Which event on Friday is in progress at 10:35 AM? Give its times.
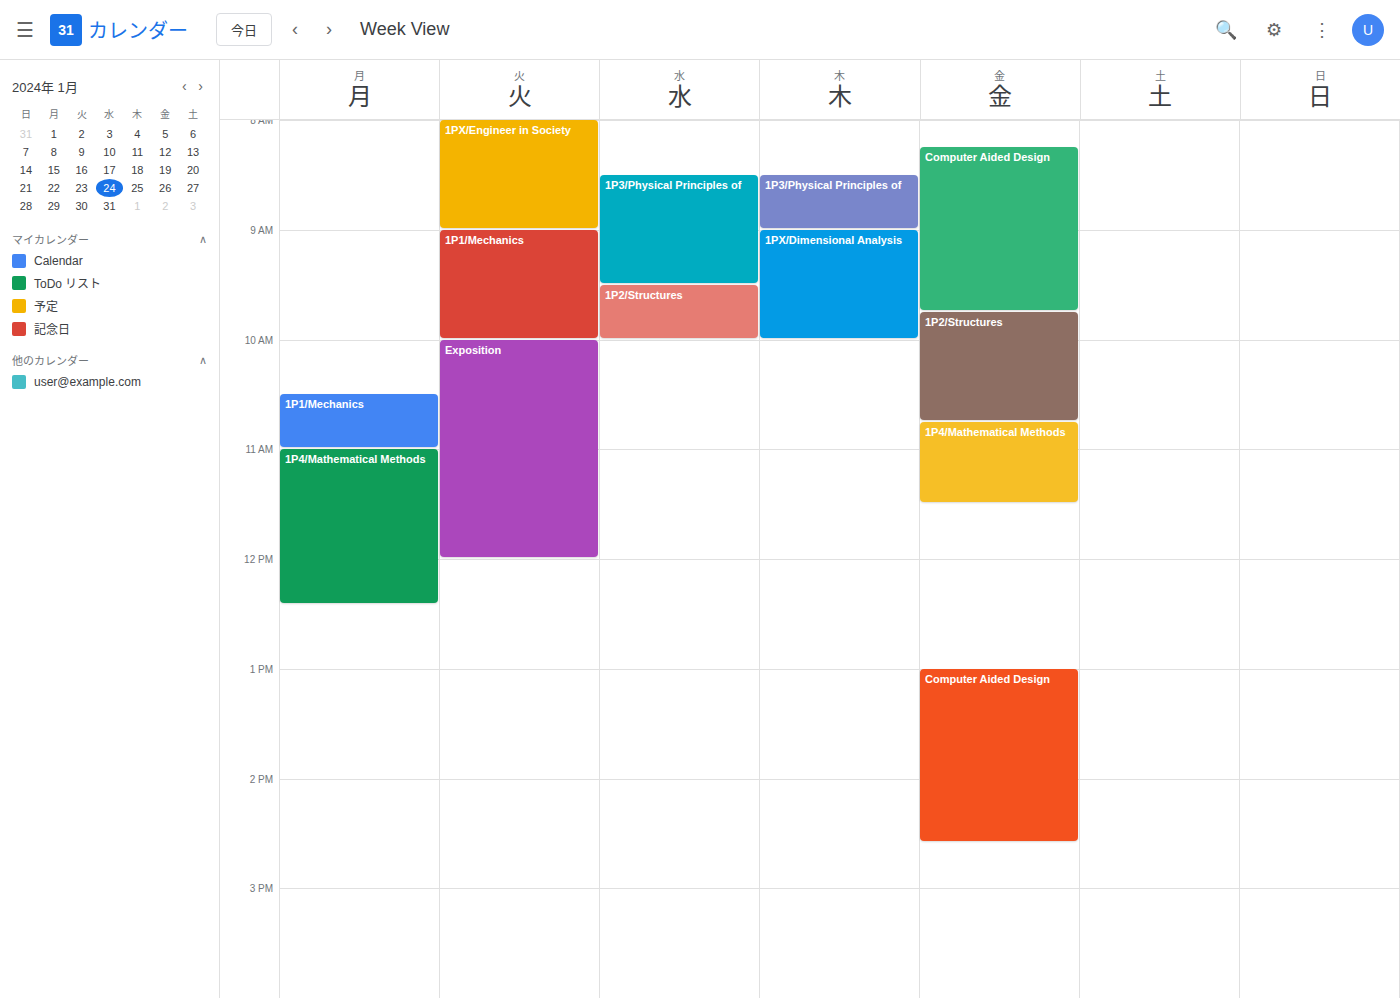
"1P2/Structures", 9:45 AM to 10:45 AM